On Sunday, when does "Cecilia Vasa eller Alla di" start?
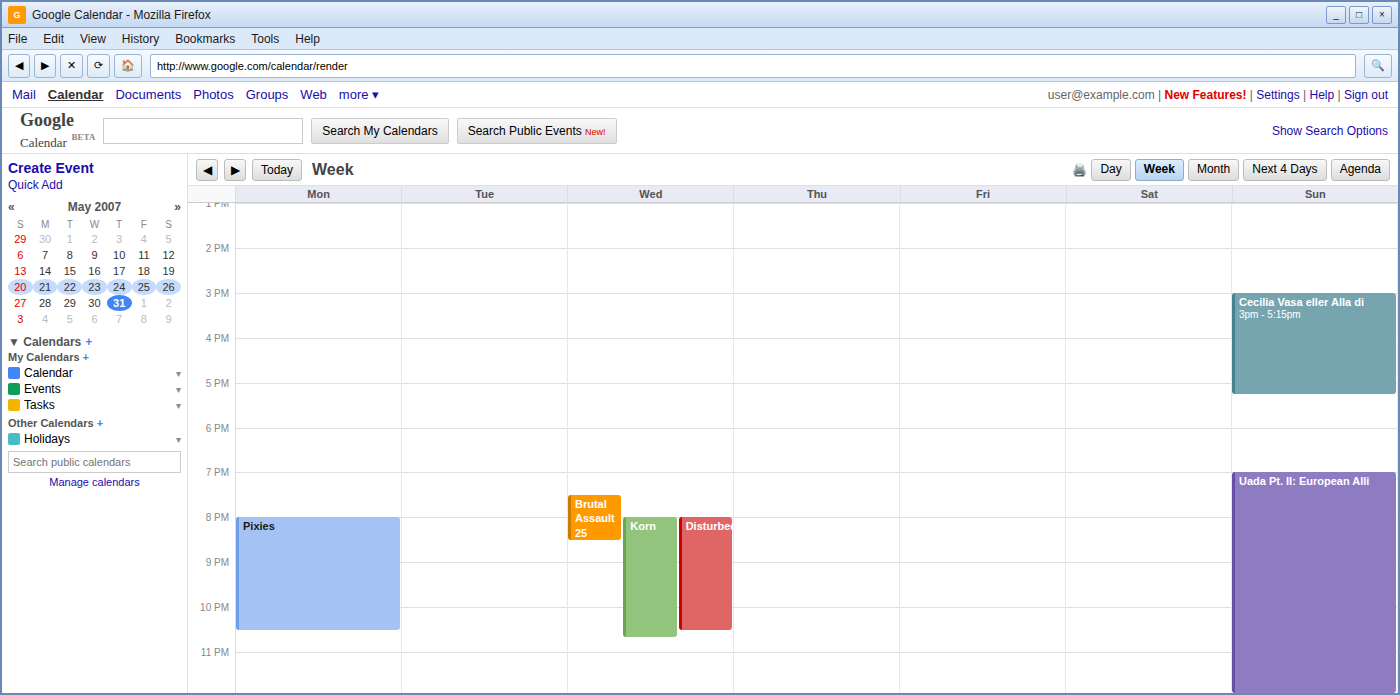
15:00